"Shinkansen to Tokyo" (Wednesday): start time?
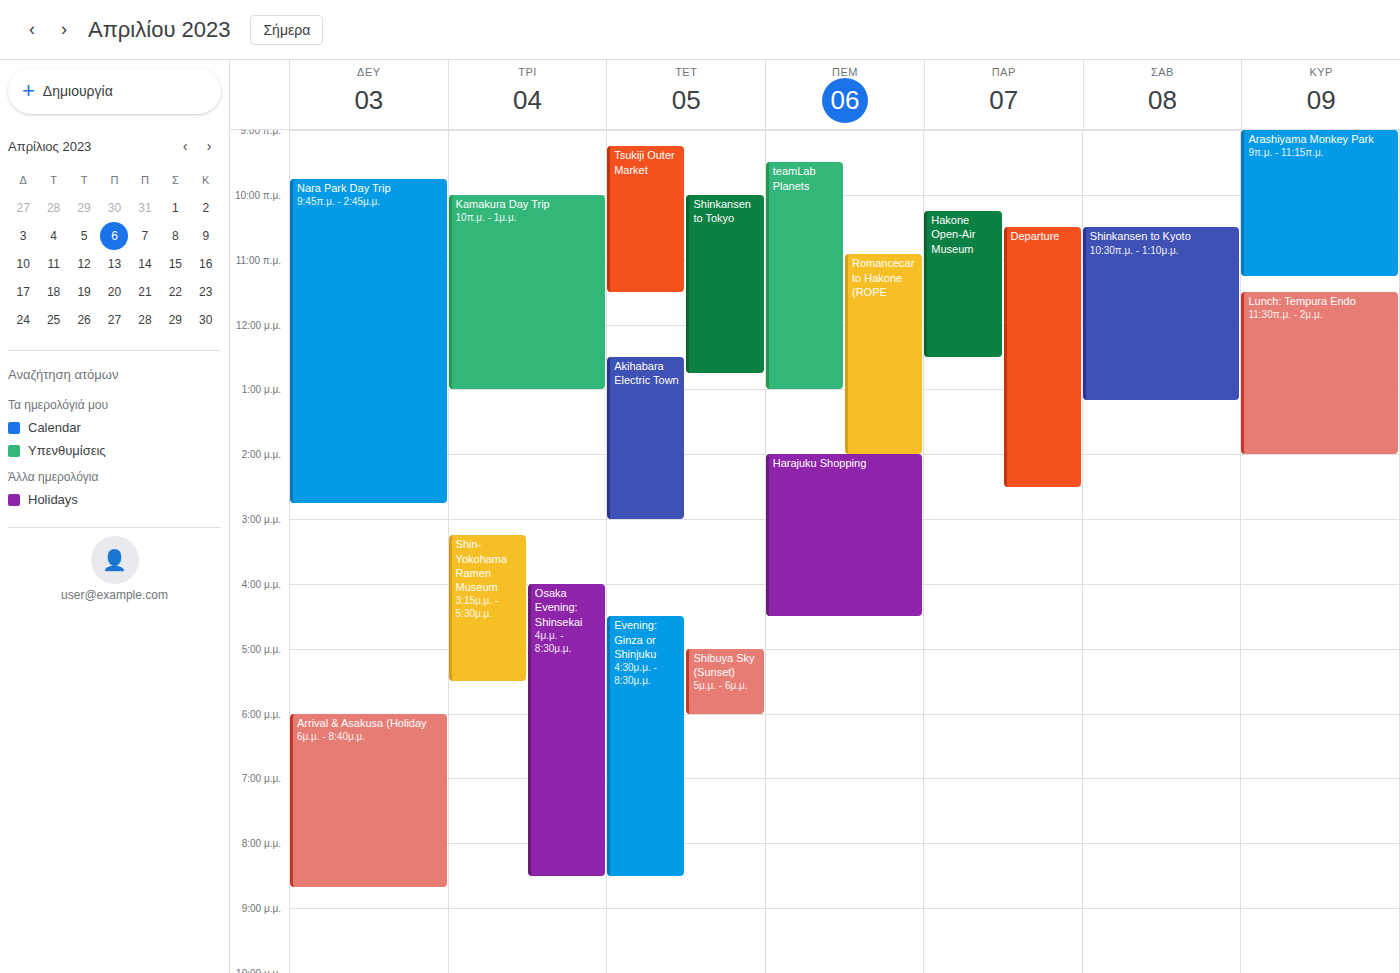
10:00 AM